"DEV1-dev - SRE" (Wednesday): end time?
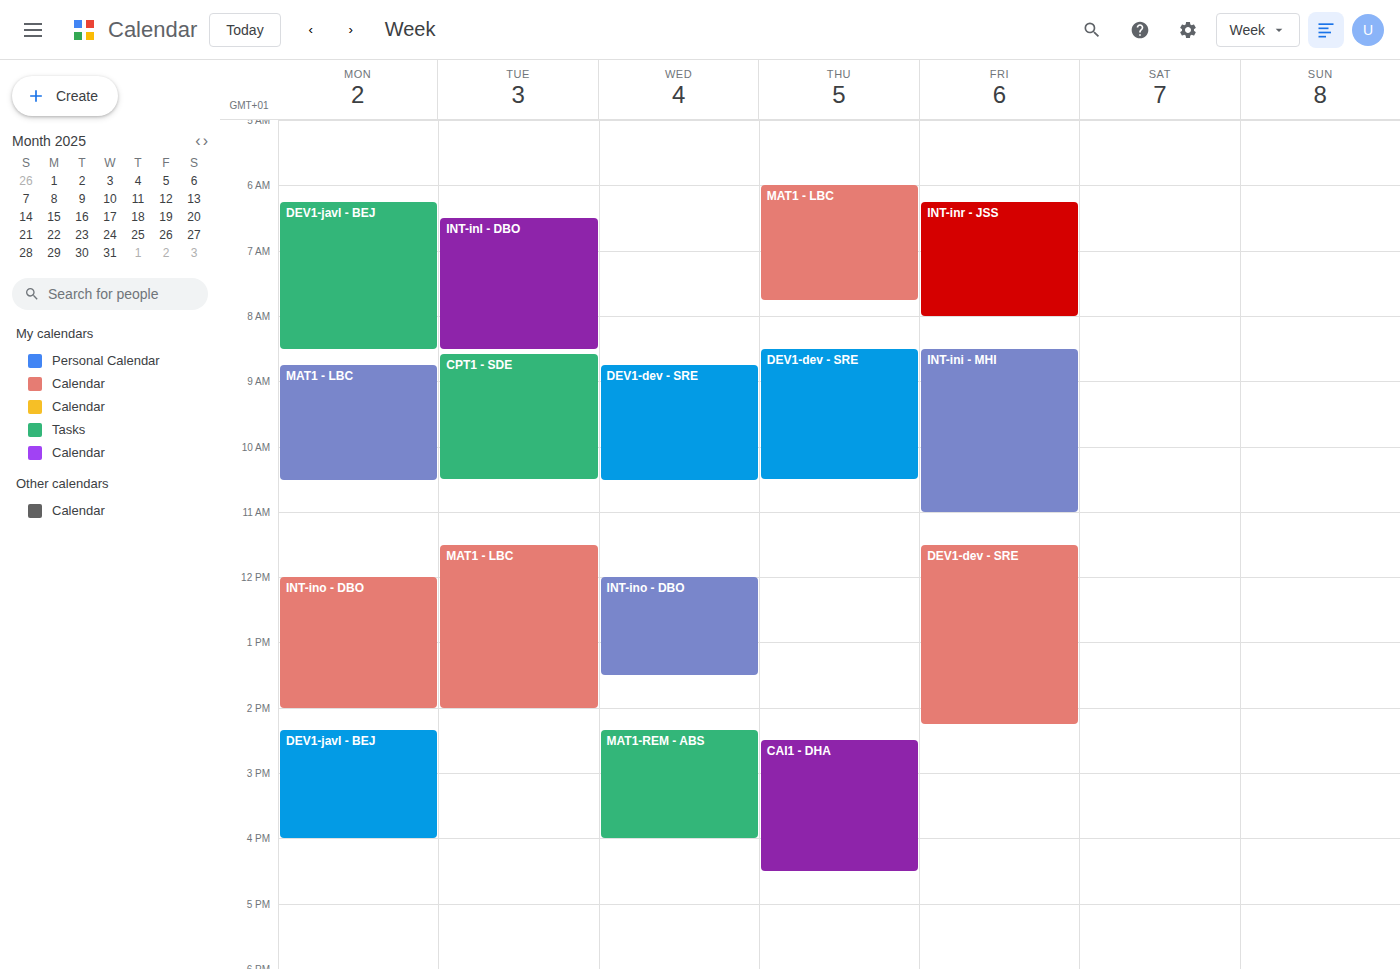
10:30 AM